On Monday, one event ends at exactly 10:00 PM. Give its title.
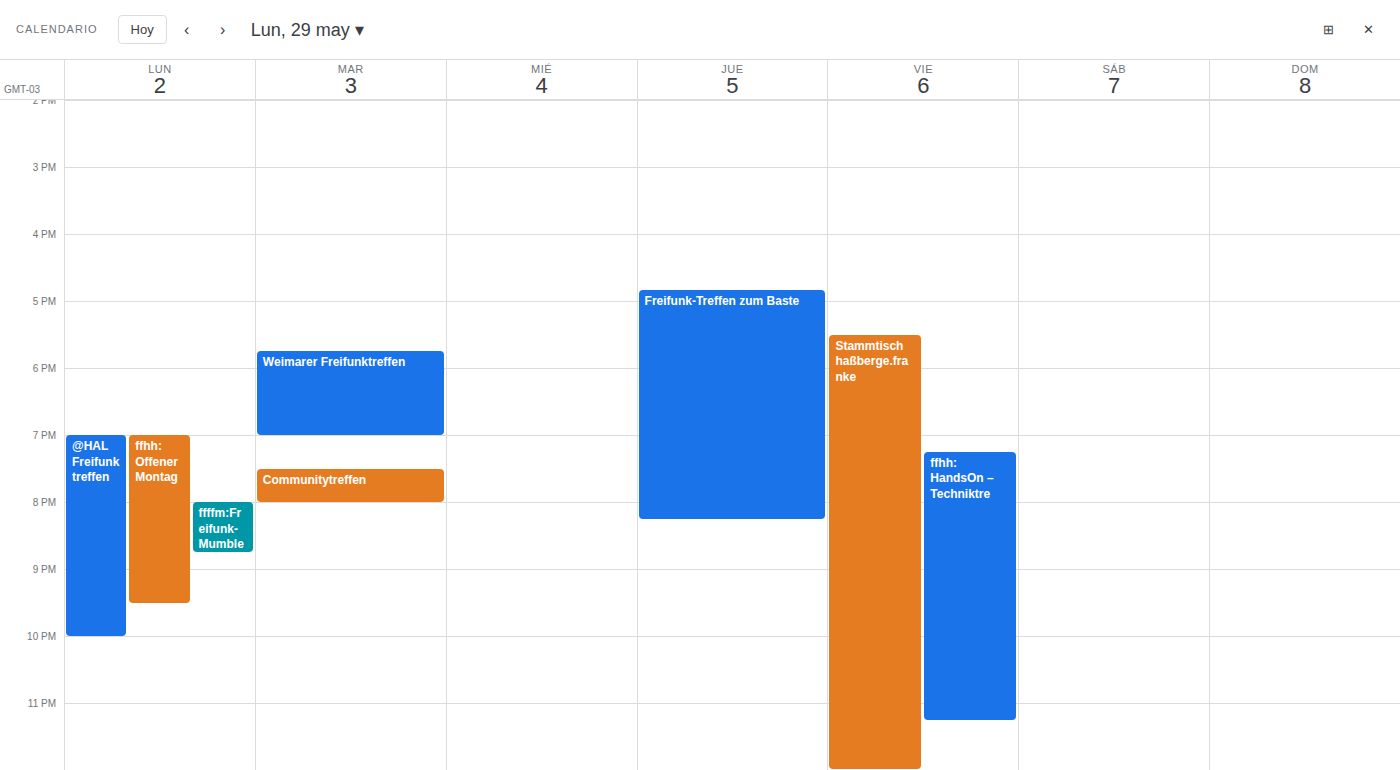
"@HAL Freifunktreffen"